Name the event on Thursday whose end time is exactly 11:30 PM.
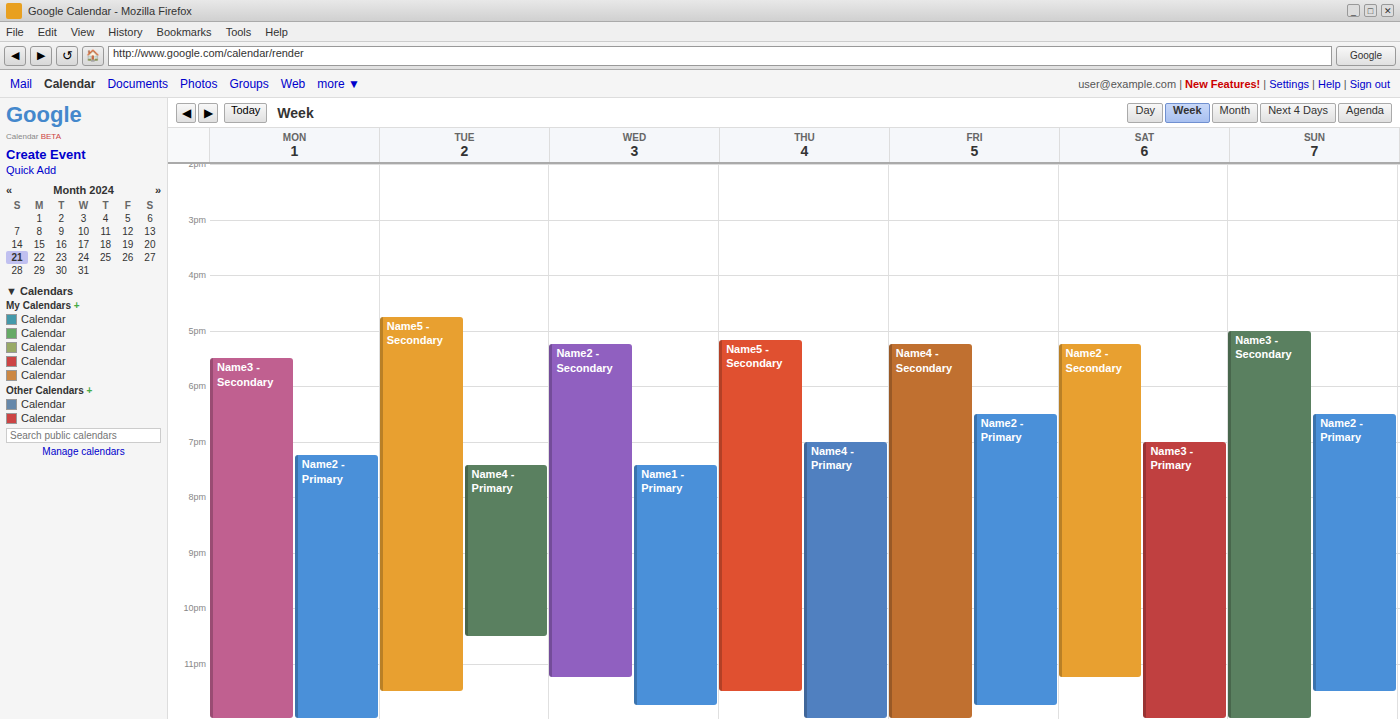
"Name5 - Secondary"